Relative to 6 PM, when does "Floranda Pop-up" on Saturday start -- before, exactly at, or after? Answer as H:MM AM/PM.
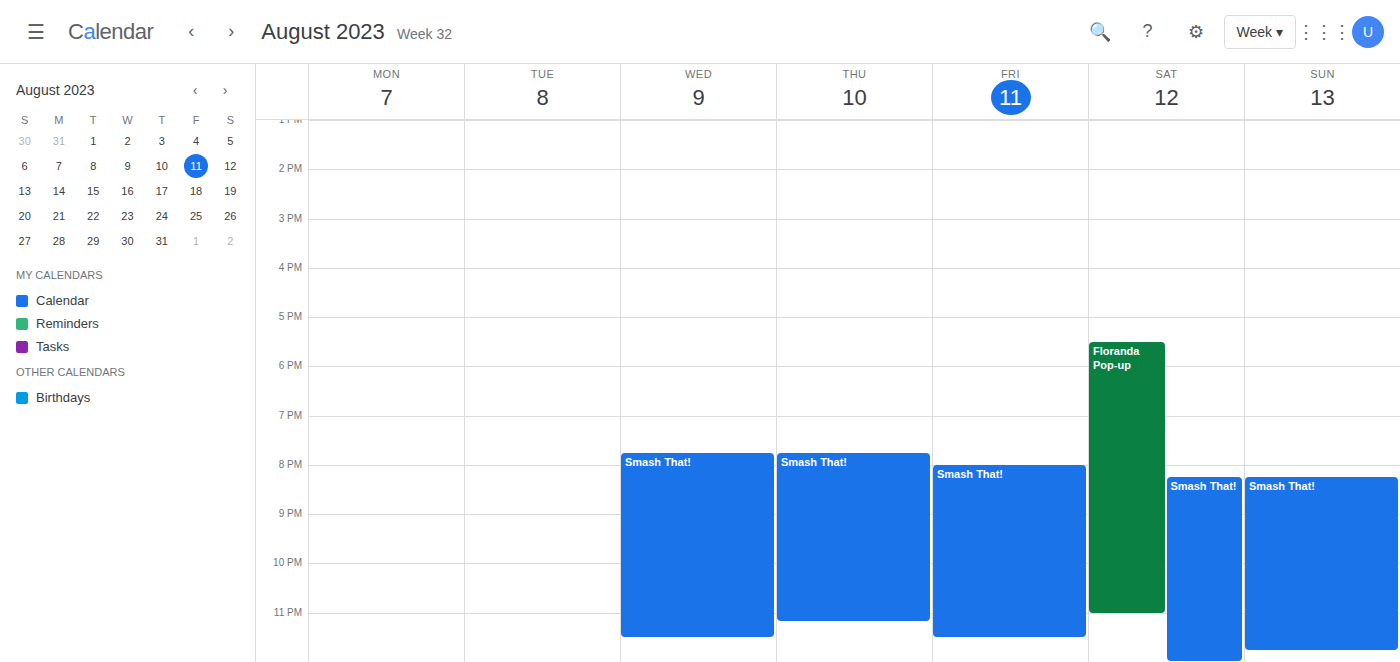
5:30 PM -- before 6 PM, 30 minutes above the 6 PM line.